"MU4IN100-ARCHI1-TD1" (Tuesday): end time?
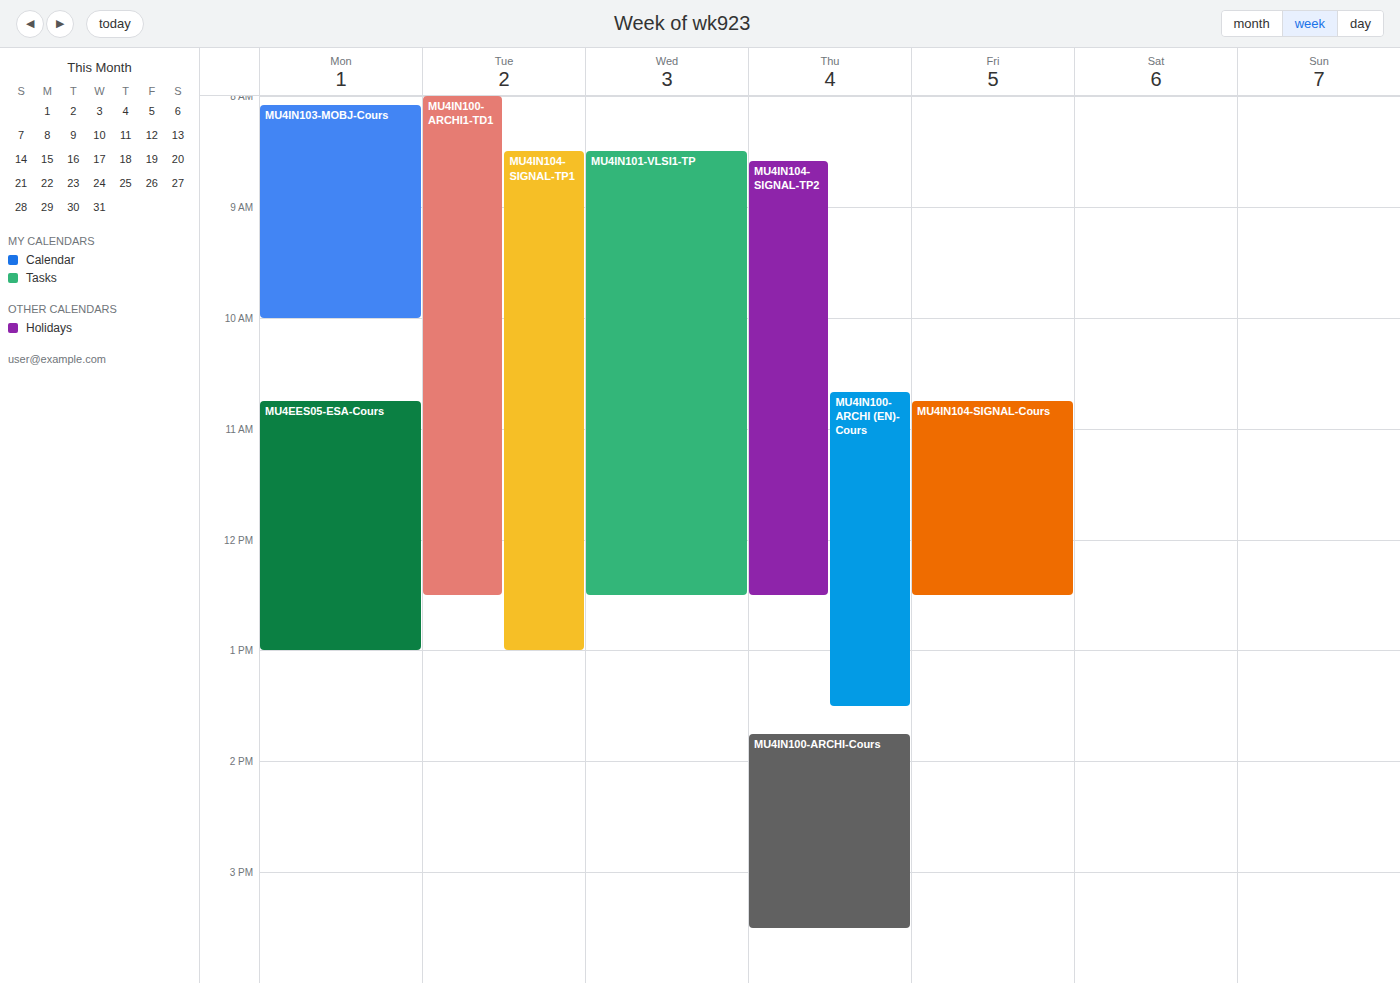
12:30 PM